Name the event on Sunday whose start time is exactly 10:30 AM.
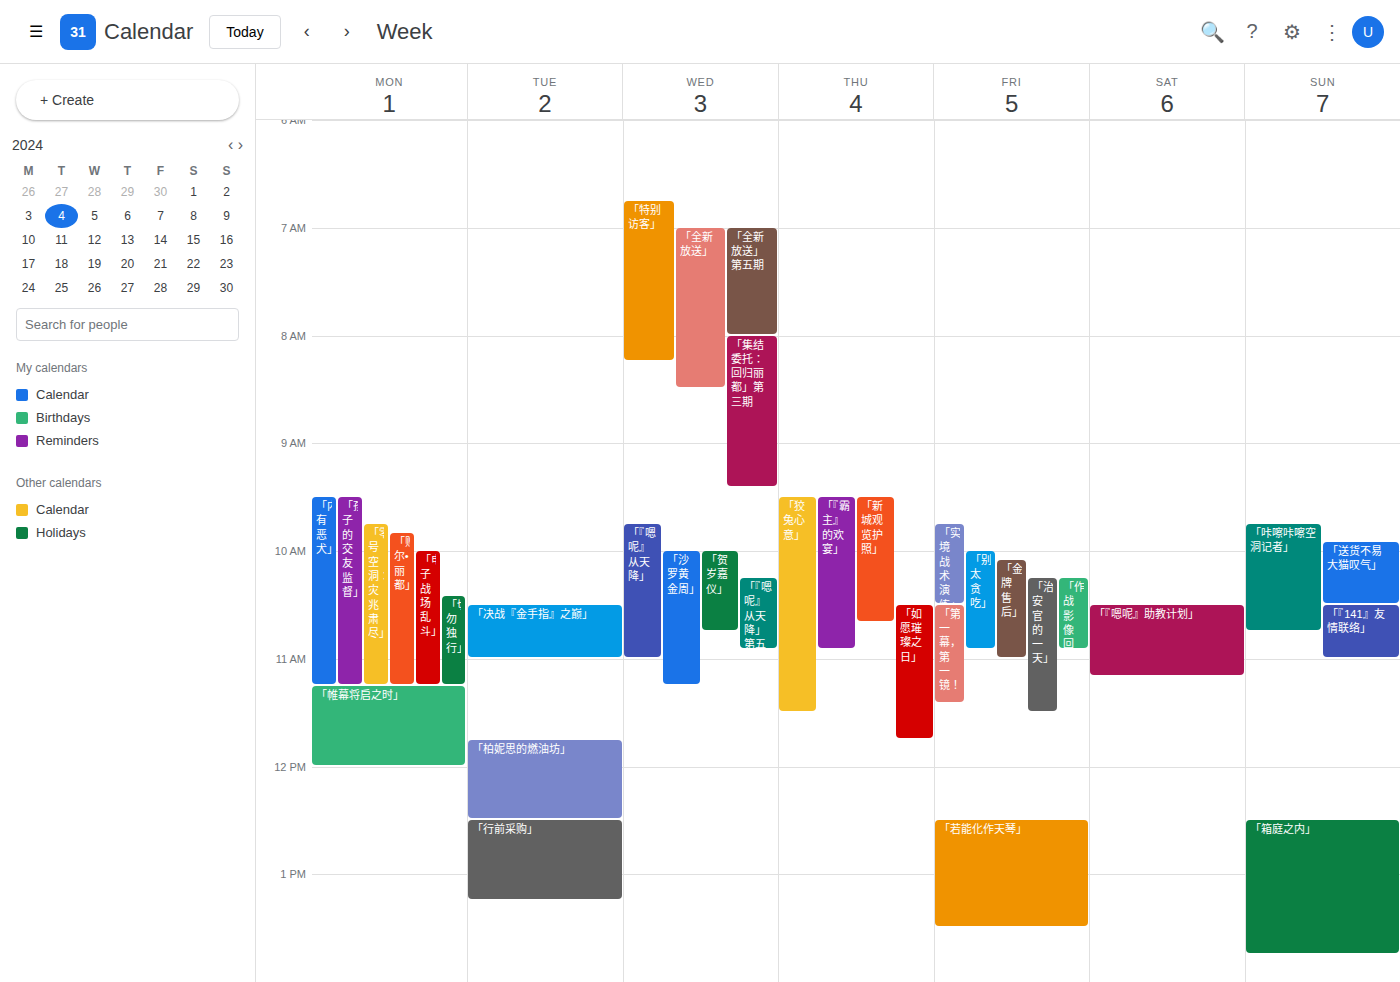
"「『141』友情联络」"